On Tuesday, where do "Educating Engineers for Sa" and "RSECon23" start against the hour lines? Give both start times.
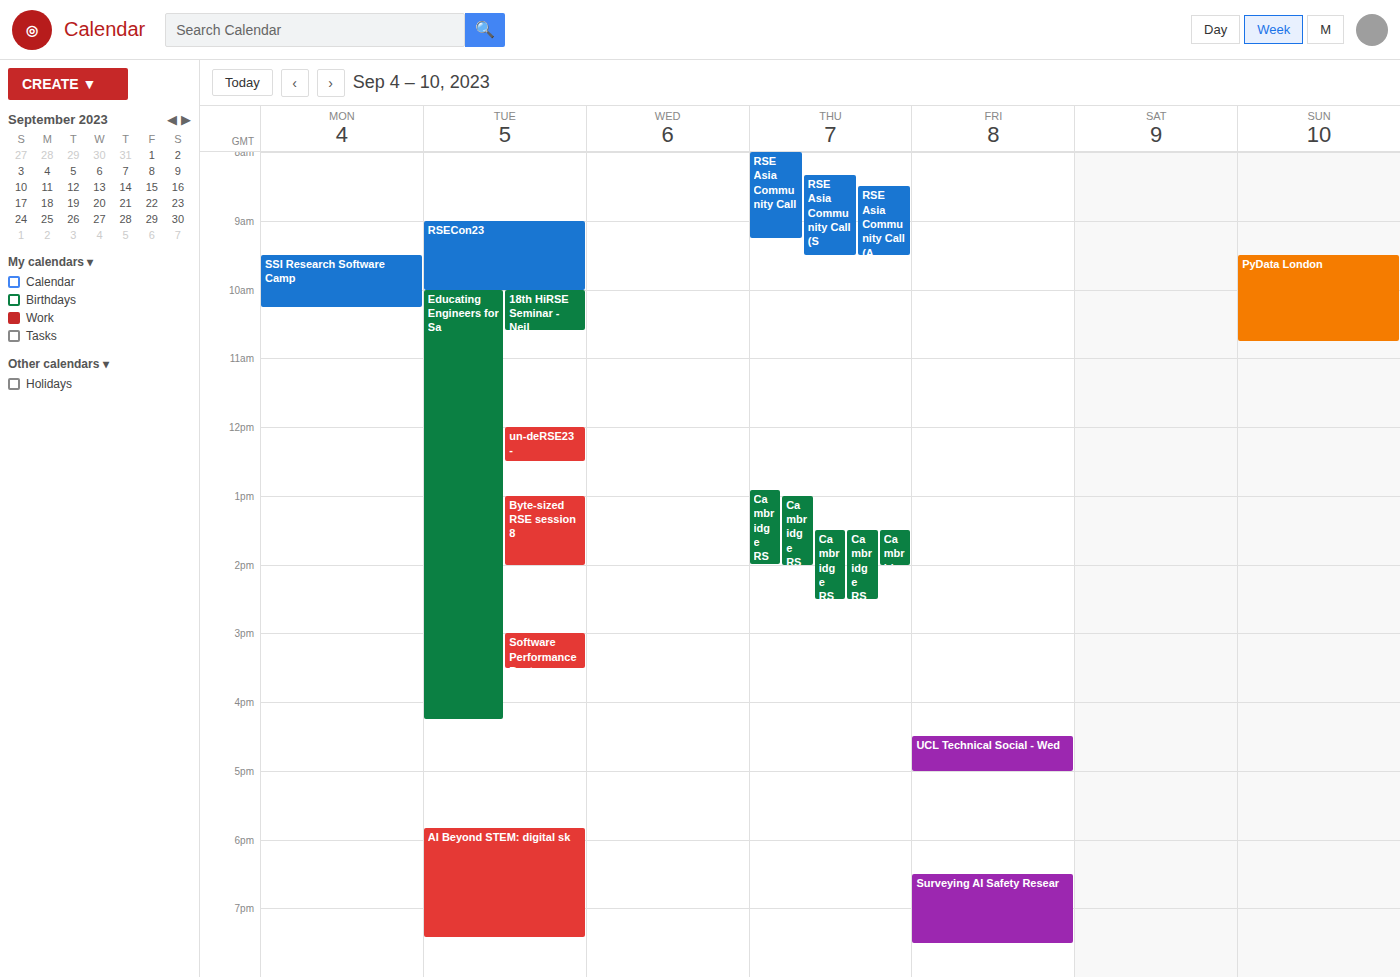
"Educating Engineers for Sa": 10:00 AM, exactly on the 10 AM line. "RSECon23": 9:00 AM, exactly on the 9 AM line.